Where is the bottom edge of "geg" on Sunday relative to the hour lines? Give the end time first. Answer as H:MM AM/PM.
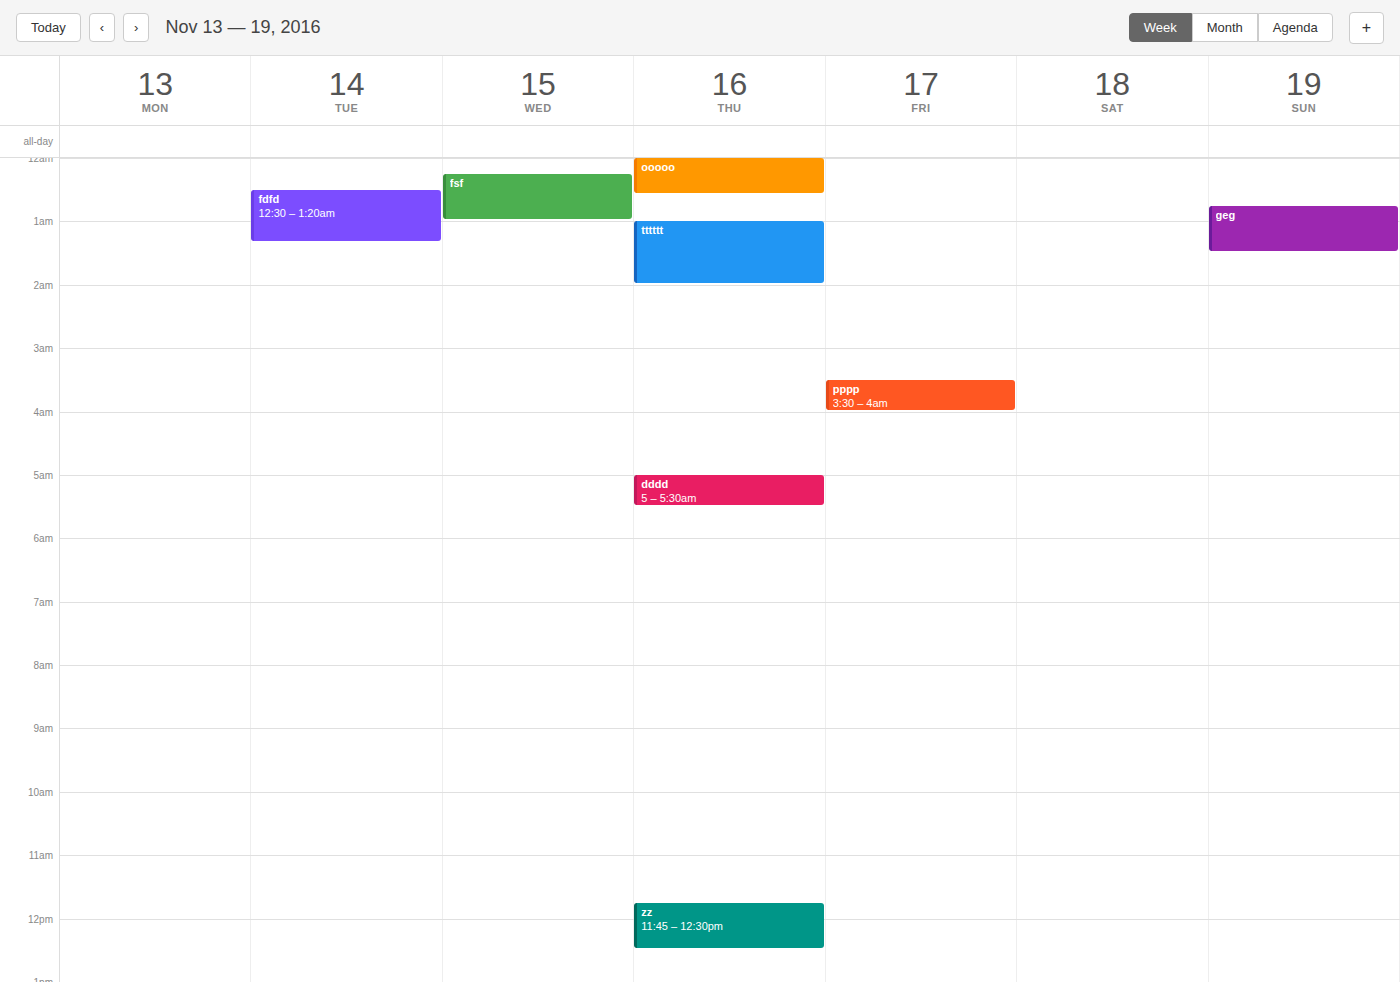
1:30 AM -- halfway between the 1 AM and 2 AM lines.